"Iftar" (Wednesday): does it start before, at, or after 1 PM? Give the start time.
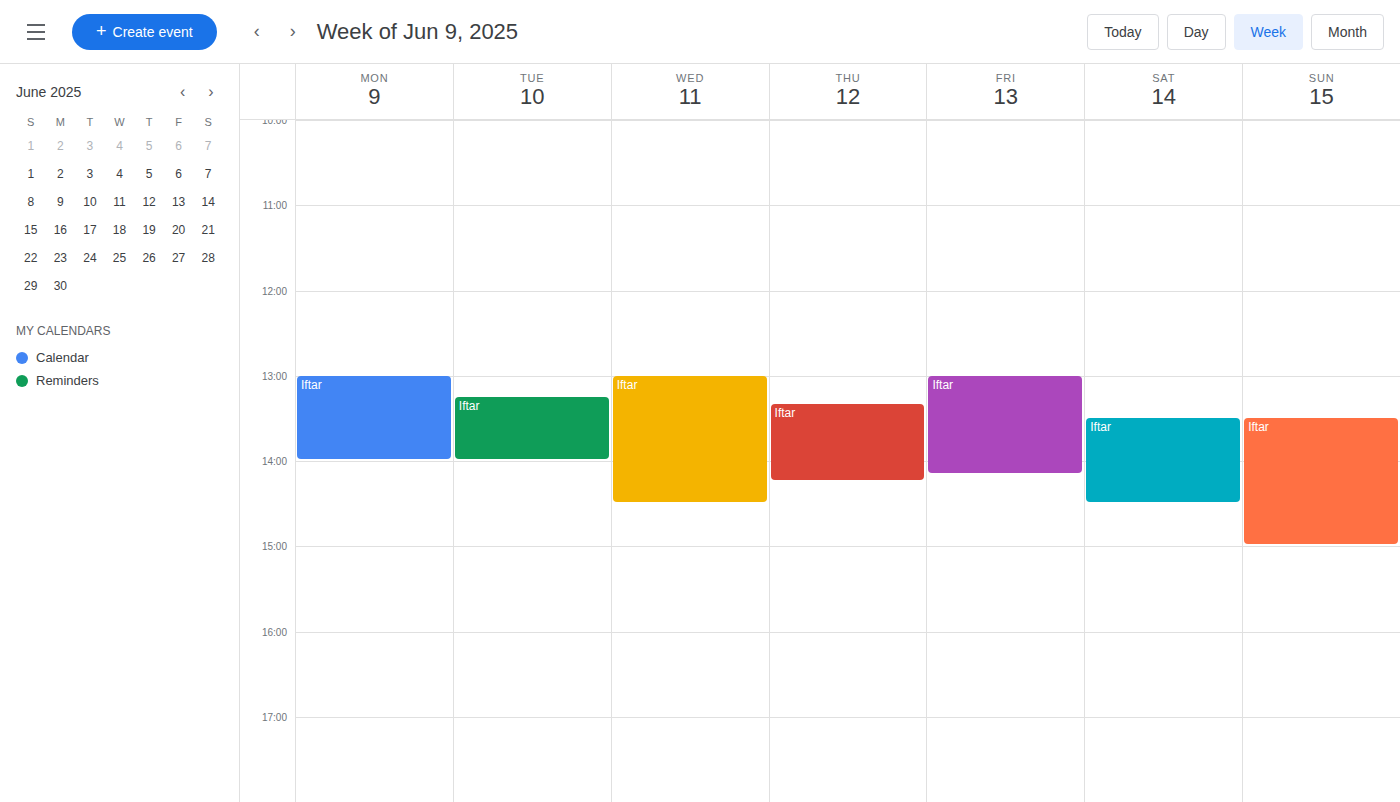
1:00 PM -- exactly at 1 PM, on the 1 PM line.